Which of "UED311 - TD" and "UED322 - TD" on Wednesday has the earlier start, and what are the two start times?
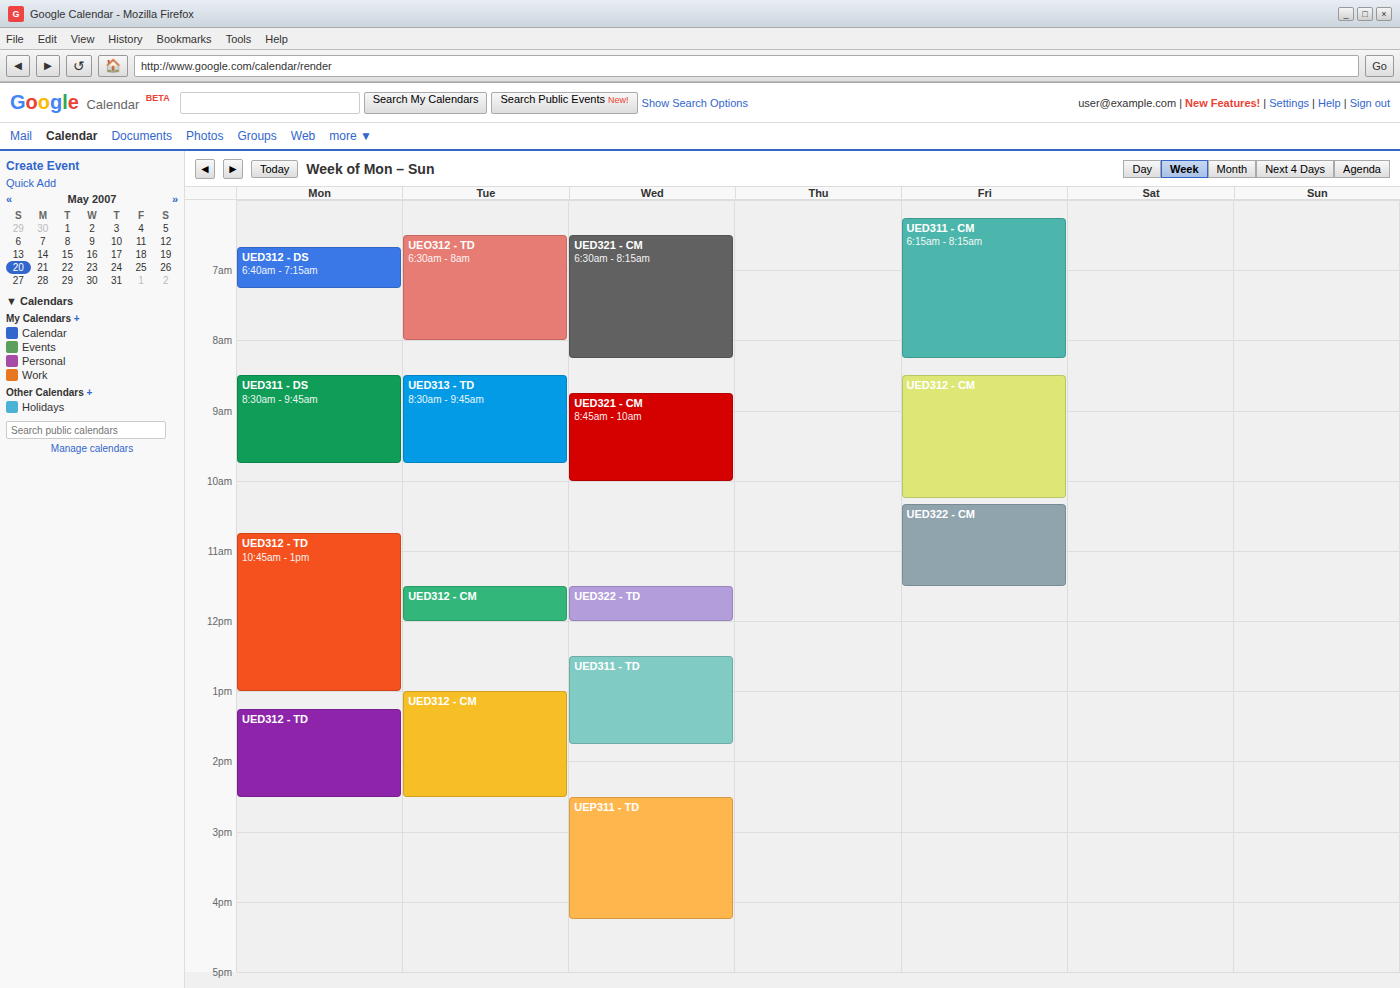
"UED322 - TD" 11:30; "UED311 - TD" 12:30.